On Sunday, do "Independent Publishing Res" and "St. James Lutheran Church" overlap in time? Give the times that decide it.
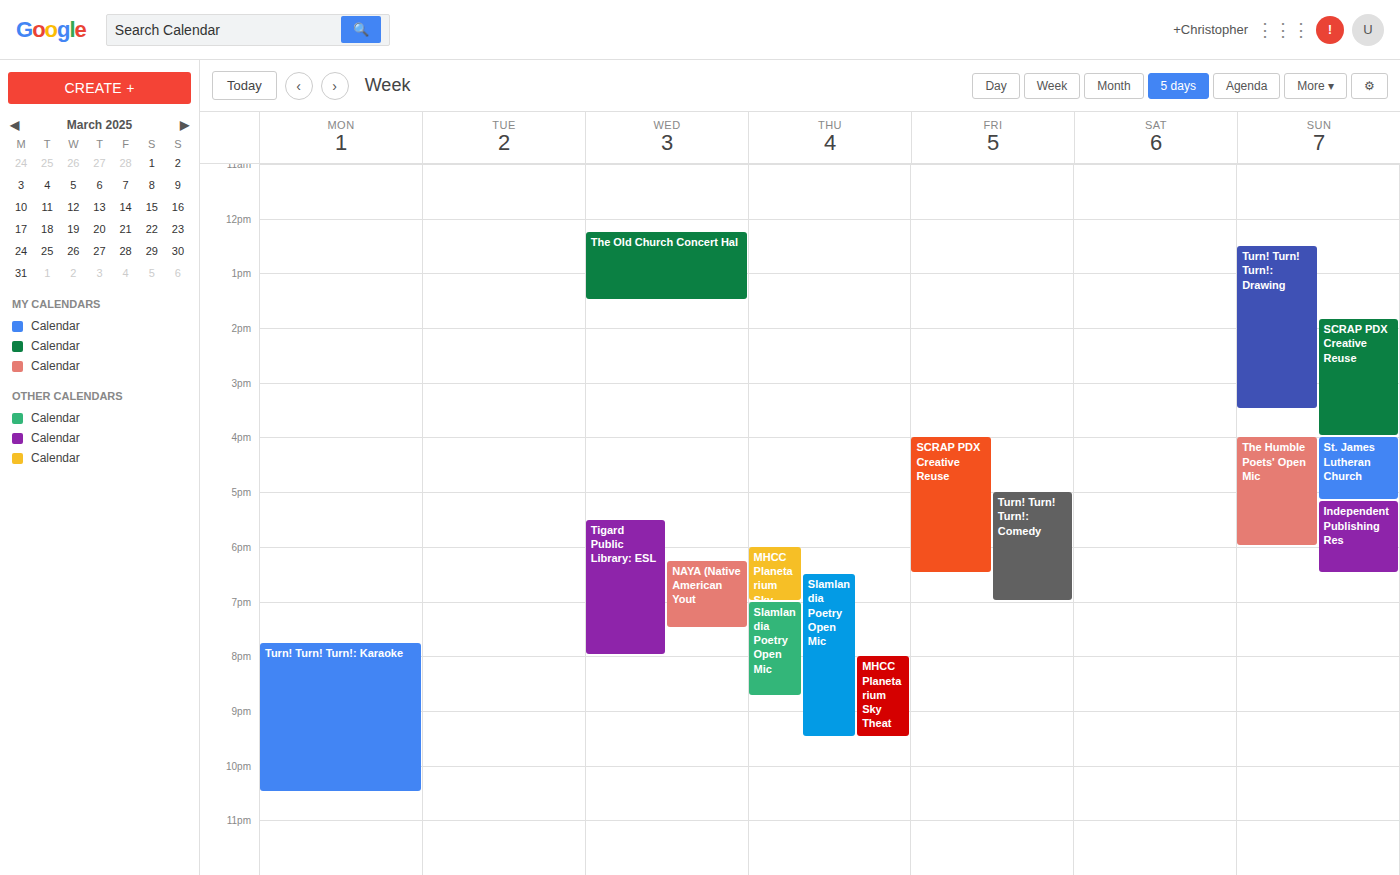
"St. James Lutheran Church" ends at 5:10 PM, exactly when "Independent Publishing Res" starts -- they touch but do not overlap.